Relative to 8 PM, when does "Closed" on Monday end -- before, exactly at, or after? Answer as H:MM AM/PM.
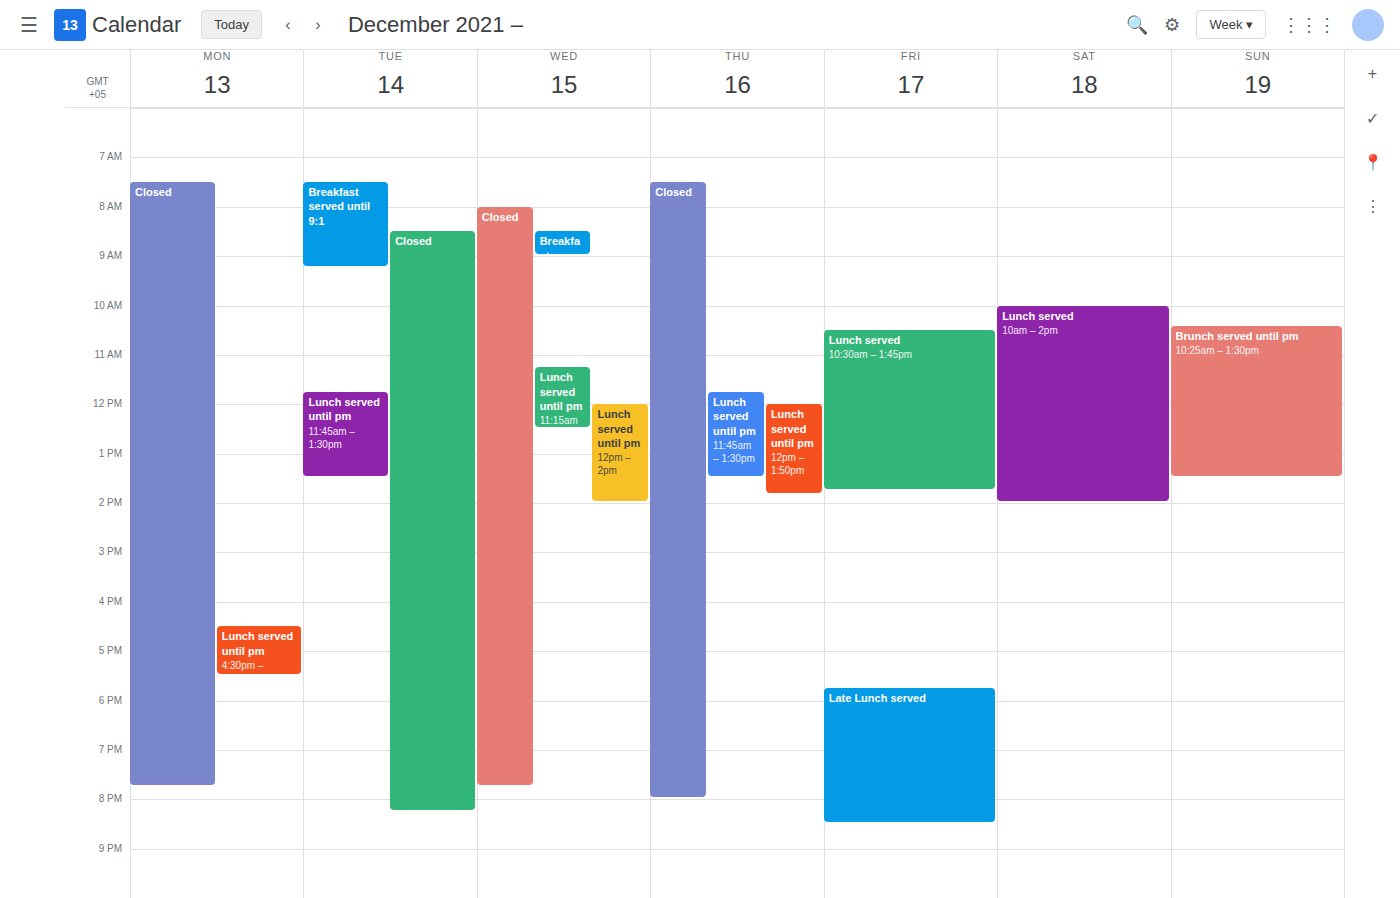
7:45 PM -- before 8 PM, 15 minutes above the 8 PM line.